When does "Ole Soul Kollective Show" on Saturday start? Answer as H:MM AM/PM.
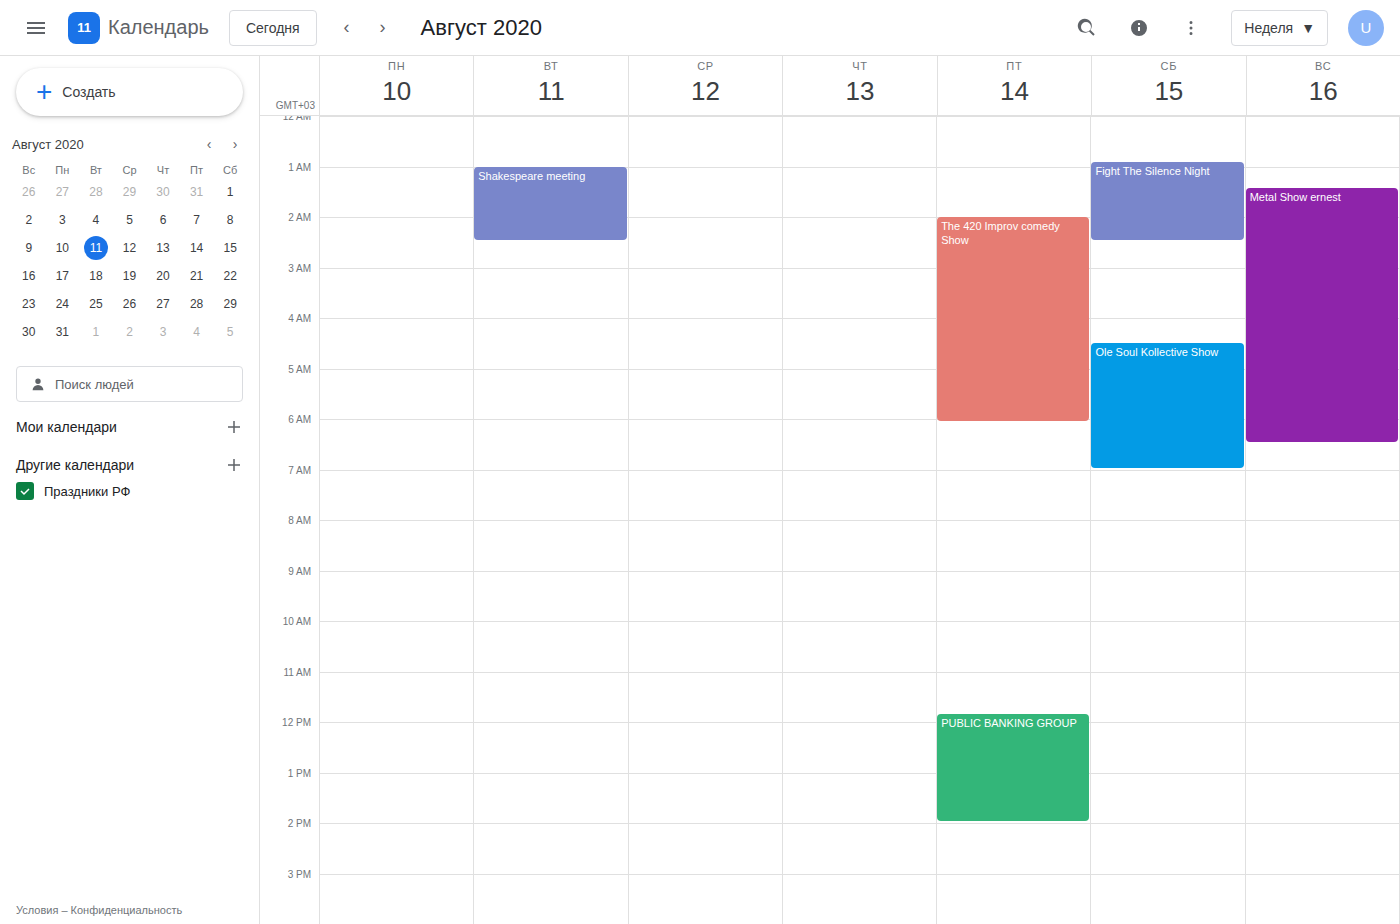
4:30 AM